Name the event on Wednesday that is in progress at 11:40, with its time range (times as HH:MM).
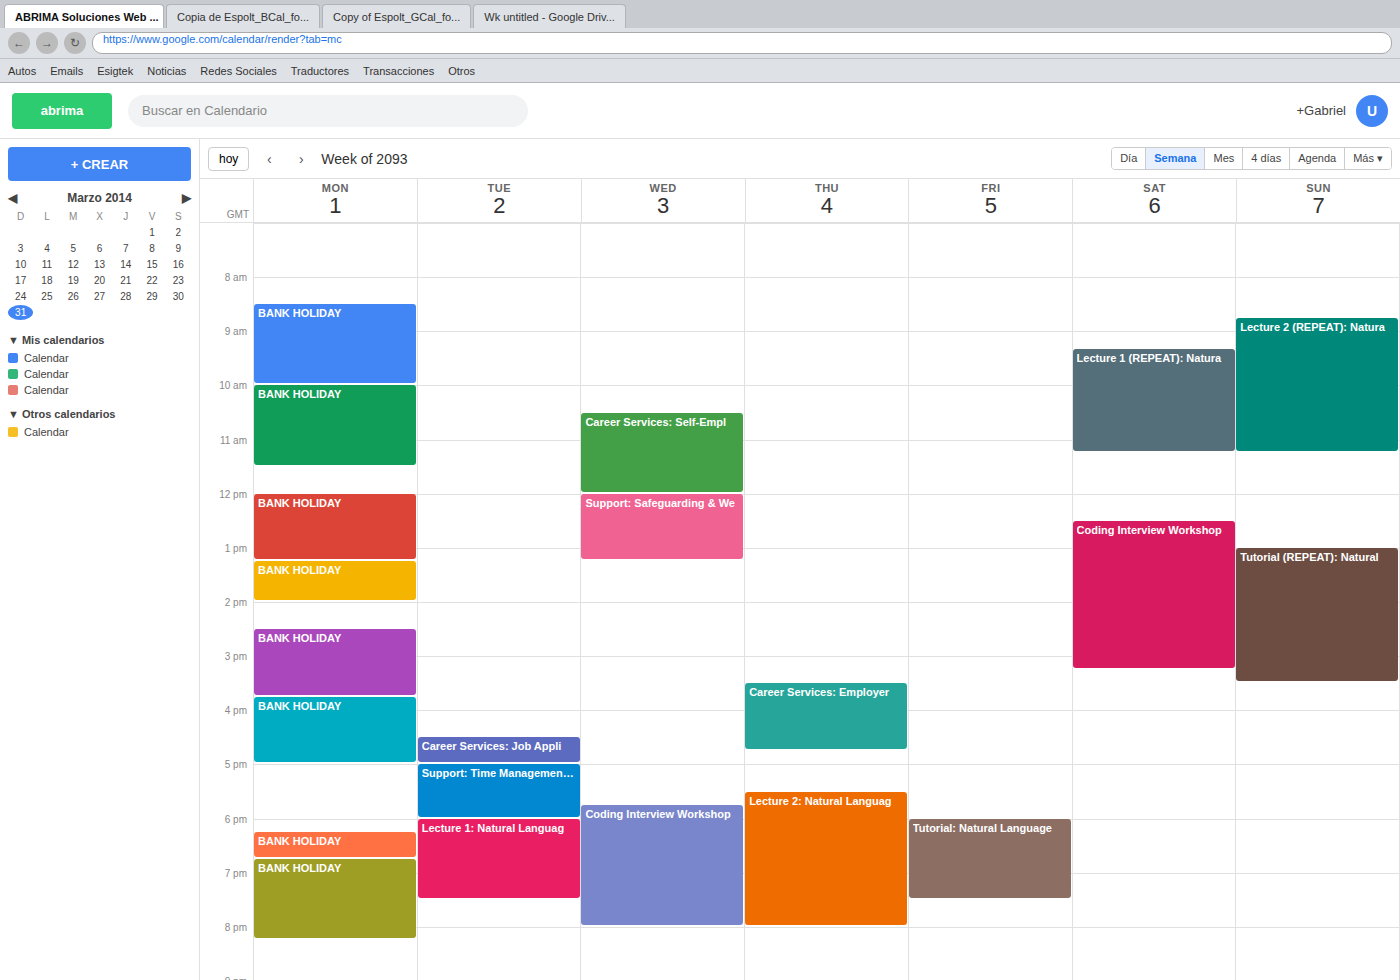
"Career Services: Self-Empl", 10:30 to 12:00